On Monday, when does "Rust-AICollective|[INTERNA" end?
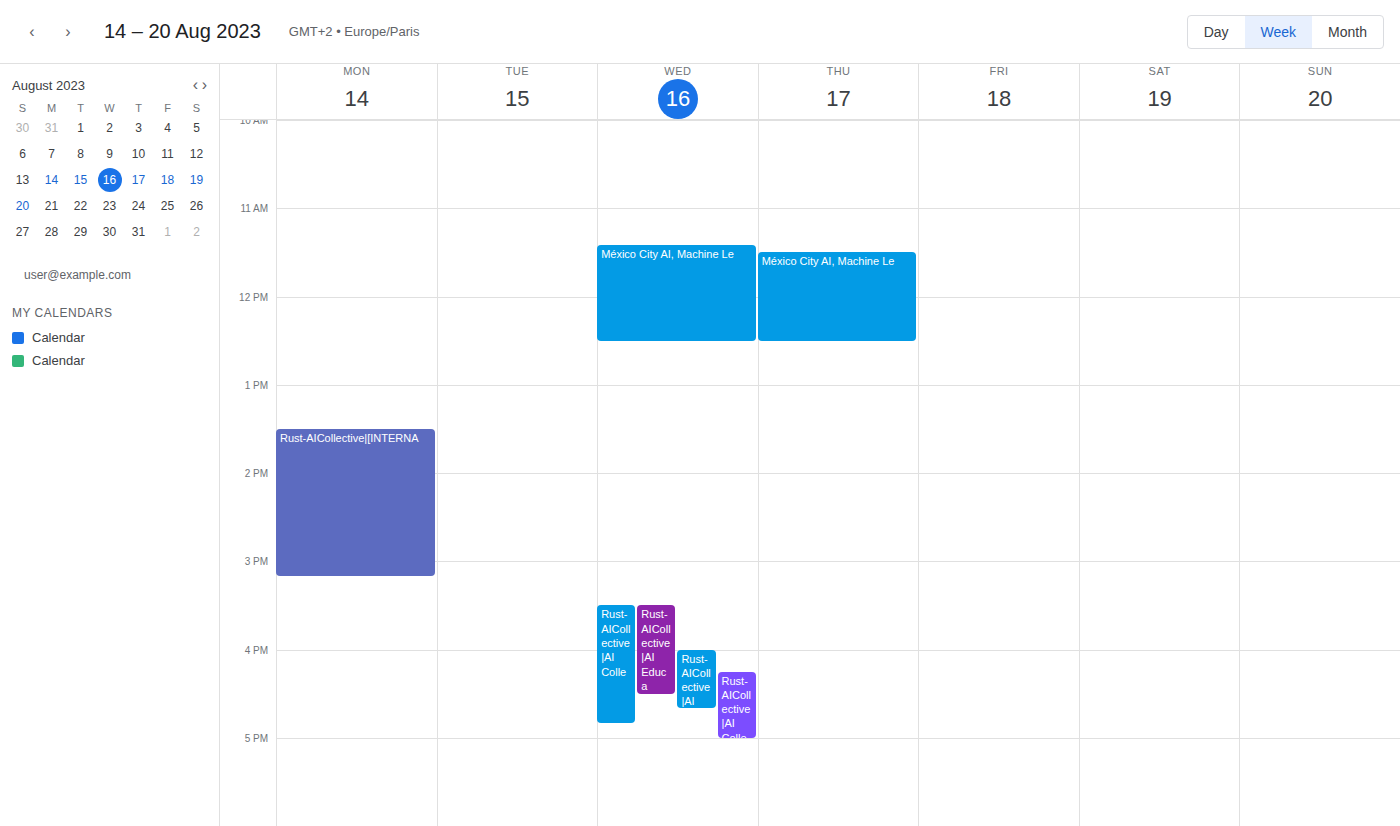
3:10 PM